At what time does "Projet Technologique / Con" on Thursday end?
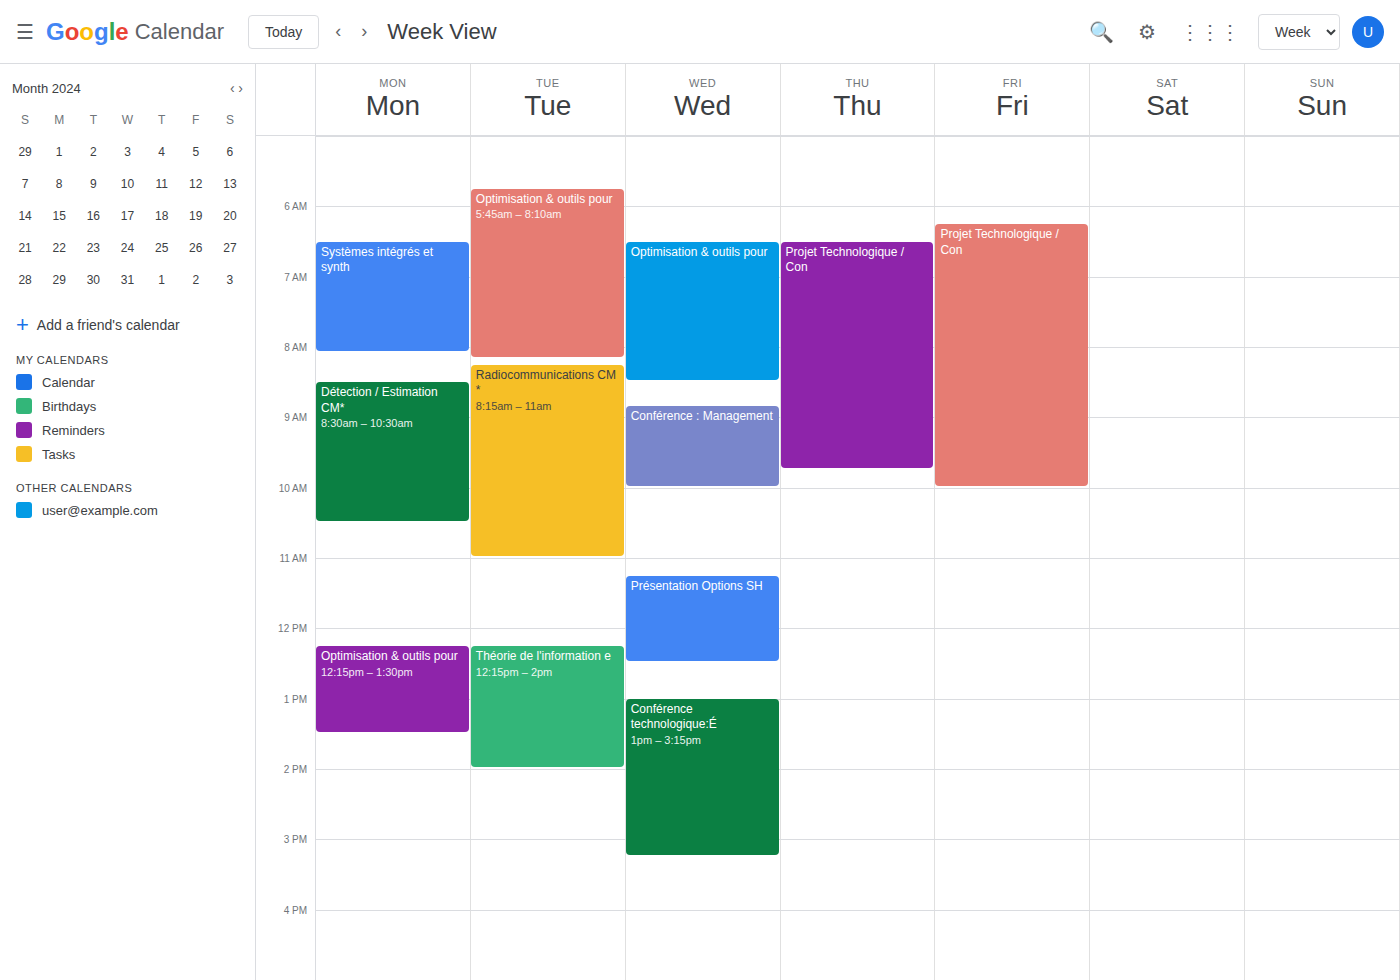
9:45 AM